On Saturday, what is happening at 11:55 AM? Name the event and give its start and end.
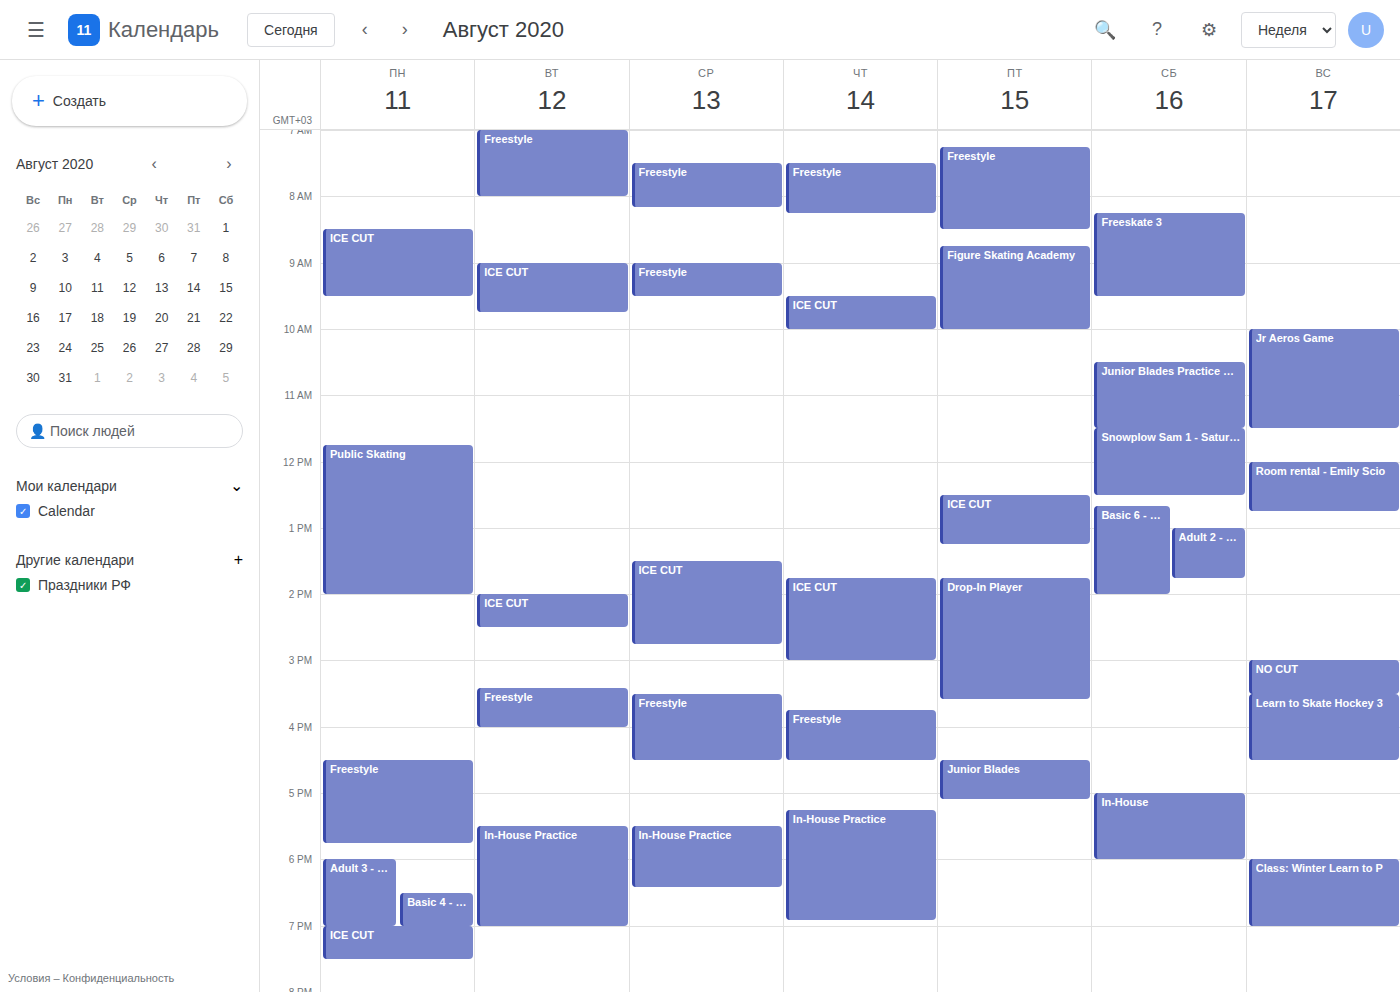
"Snowplow Sam 1 - Saturda", 11:30 AM to 12:30 PM